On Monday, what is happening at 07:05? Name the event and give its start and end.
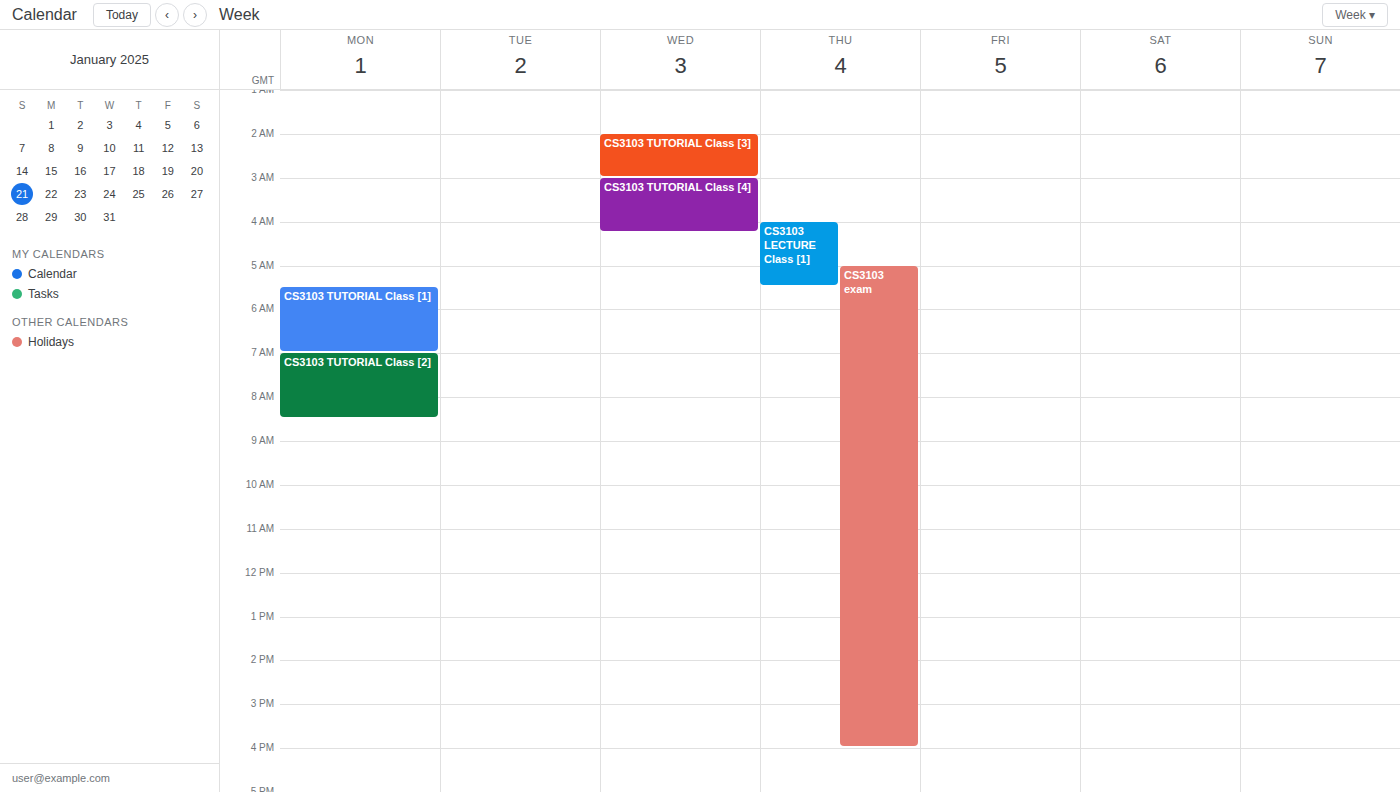
"CS3103 TUTORIAL Class [2]", 07:00 to 08:30